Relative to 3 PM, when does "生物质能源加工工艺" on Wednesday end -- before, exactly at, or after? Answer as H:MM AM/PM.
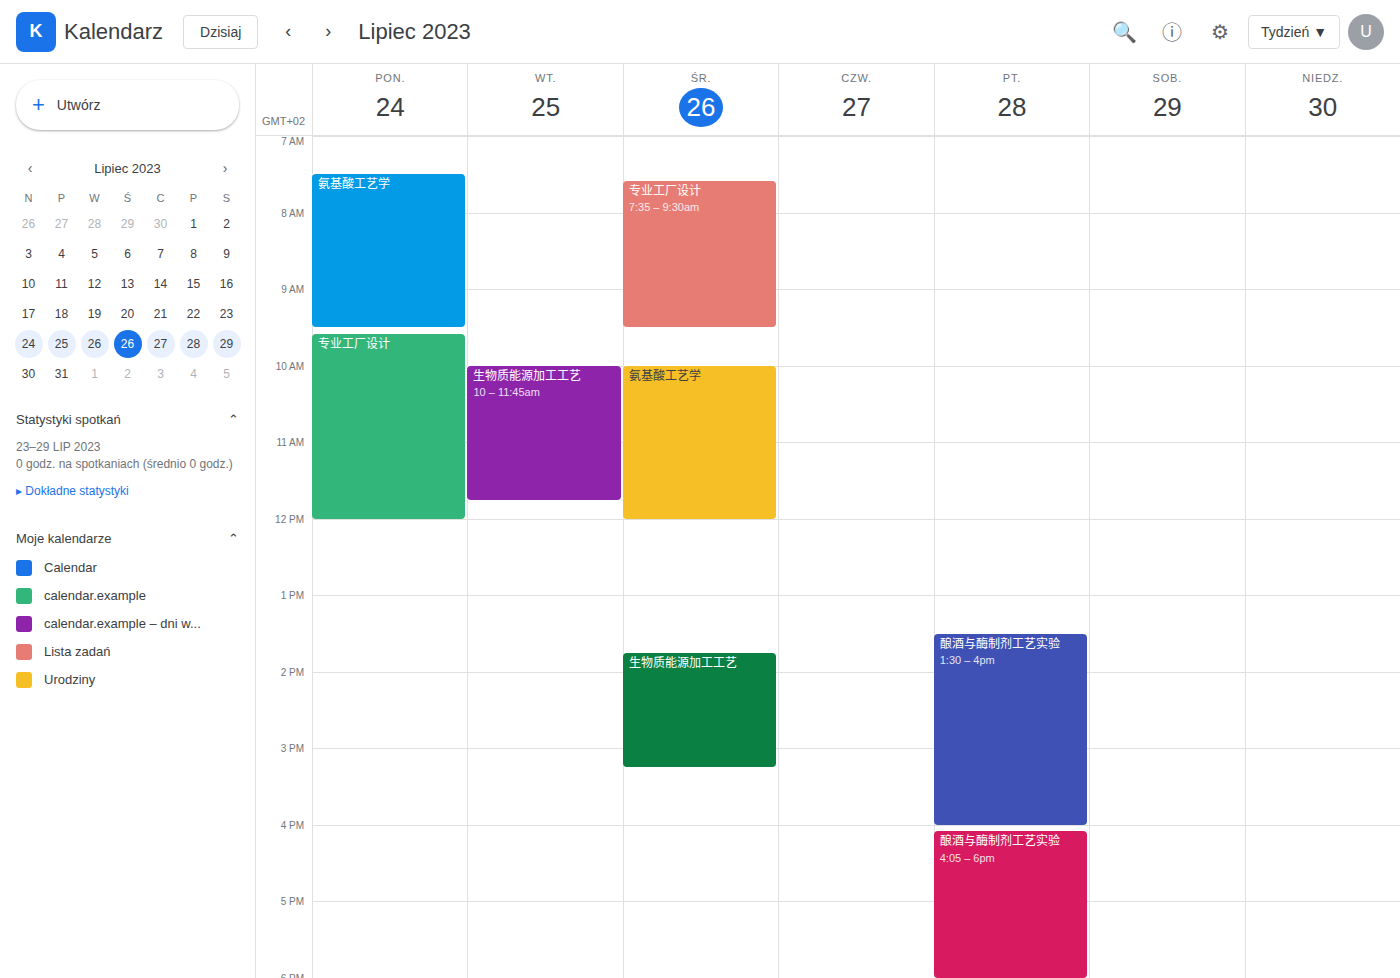
3:15 PM -- after 3 PM, 15 minutes below the 3 PM line.